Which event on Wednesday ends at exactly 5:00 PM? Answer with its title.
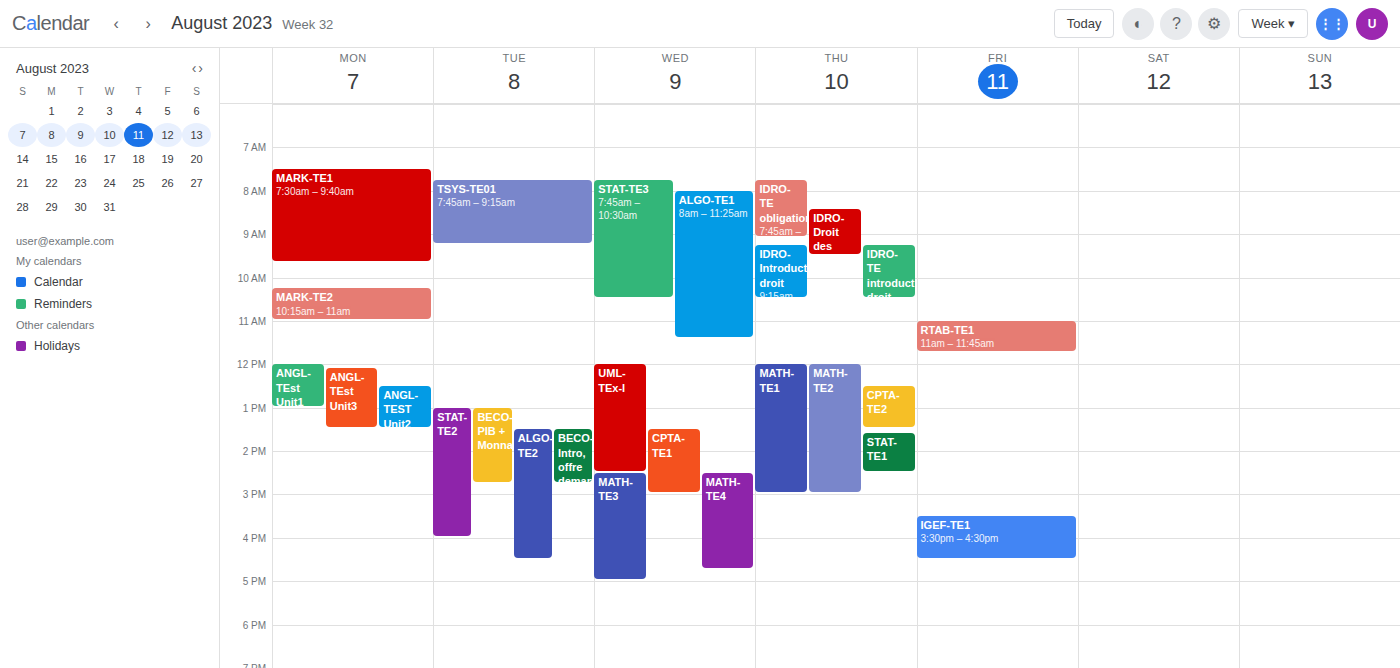
"MATH-TE3"